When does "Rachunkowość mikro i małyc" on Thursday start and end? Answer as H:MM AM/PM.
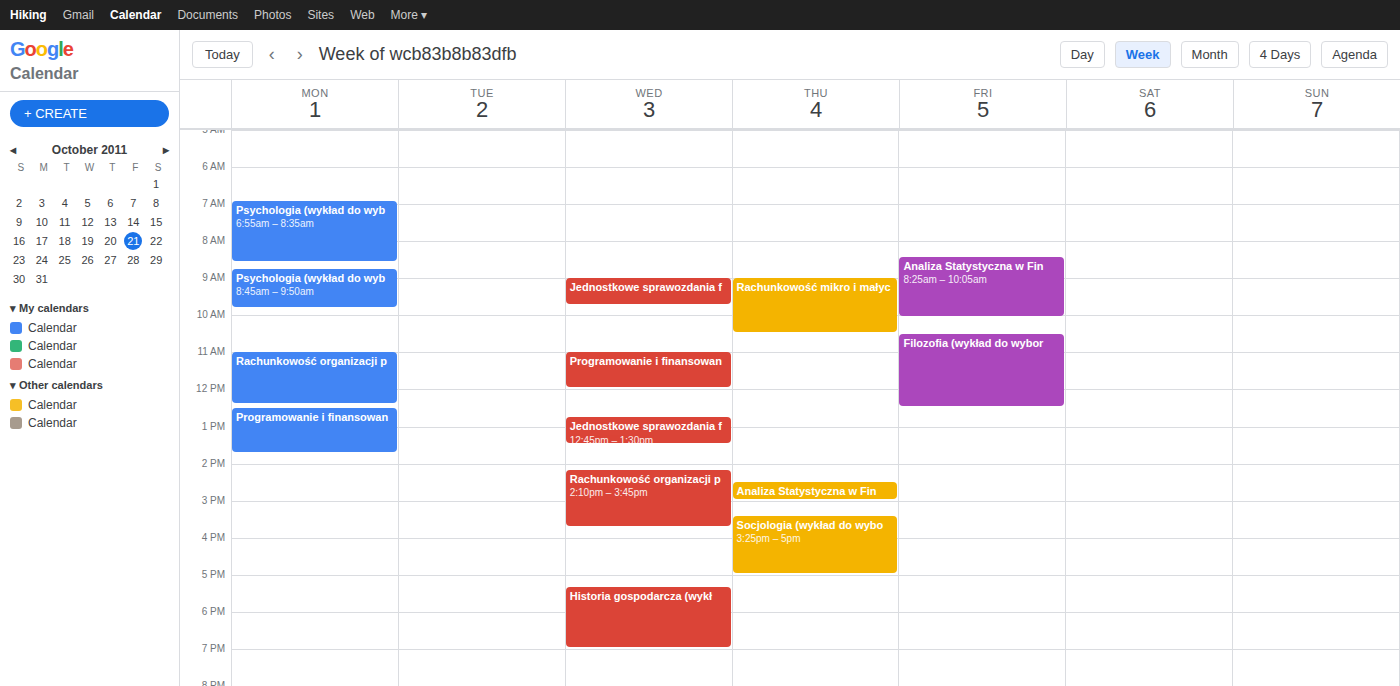
9:00 AM to 10:30 AM